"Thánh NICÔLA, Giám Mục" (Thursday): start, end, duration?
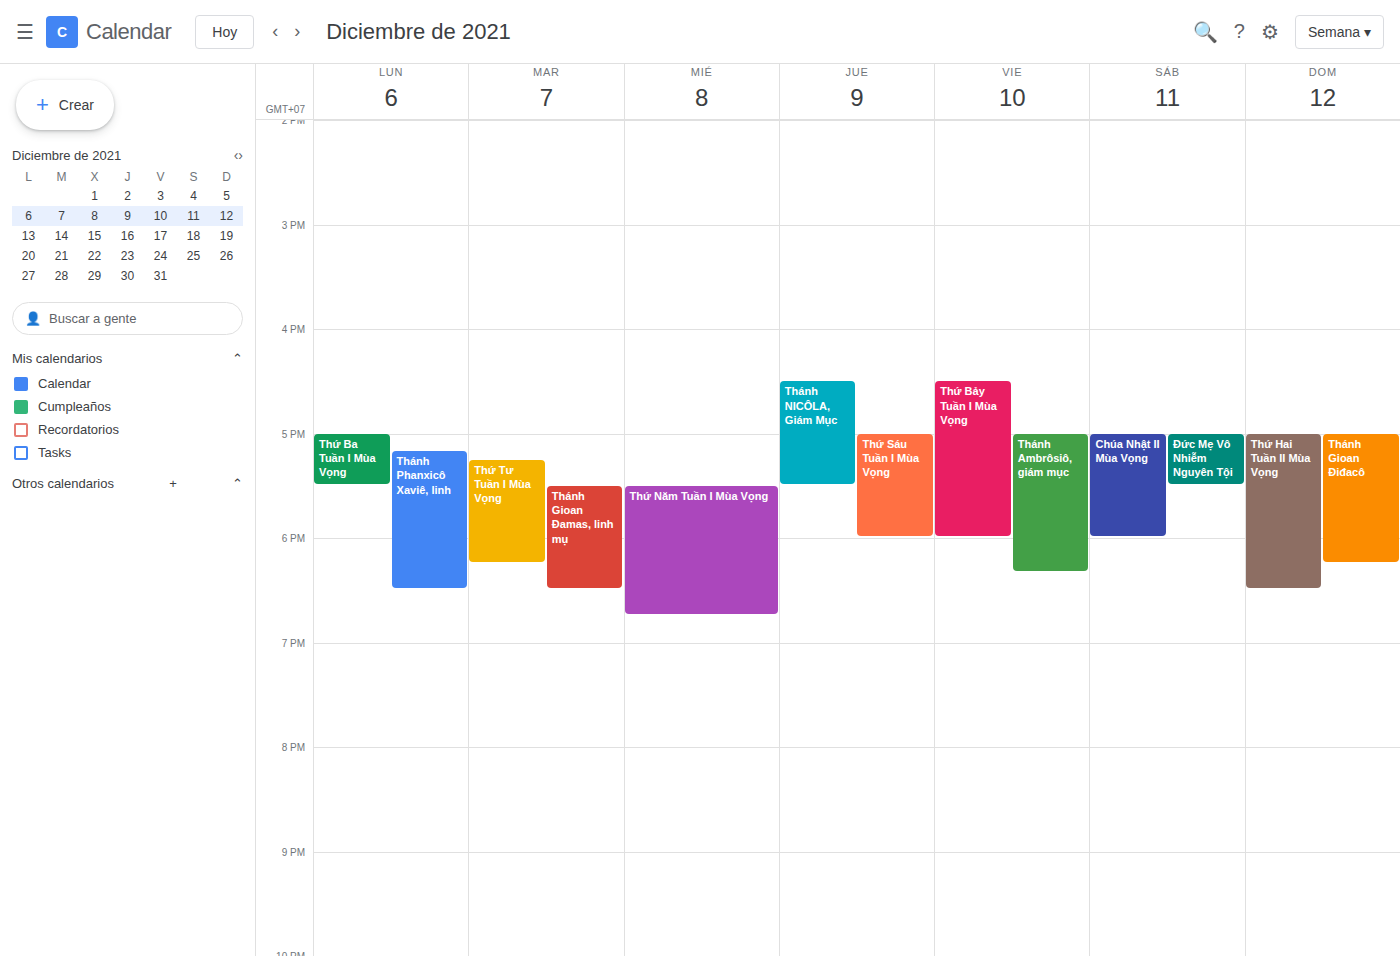
4:30 PM to 5:30 PM, 1 hour